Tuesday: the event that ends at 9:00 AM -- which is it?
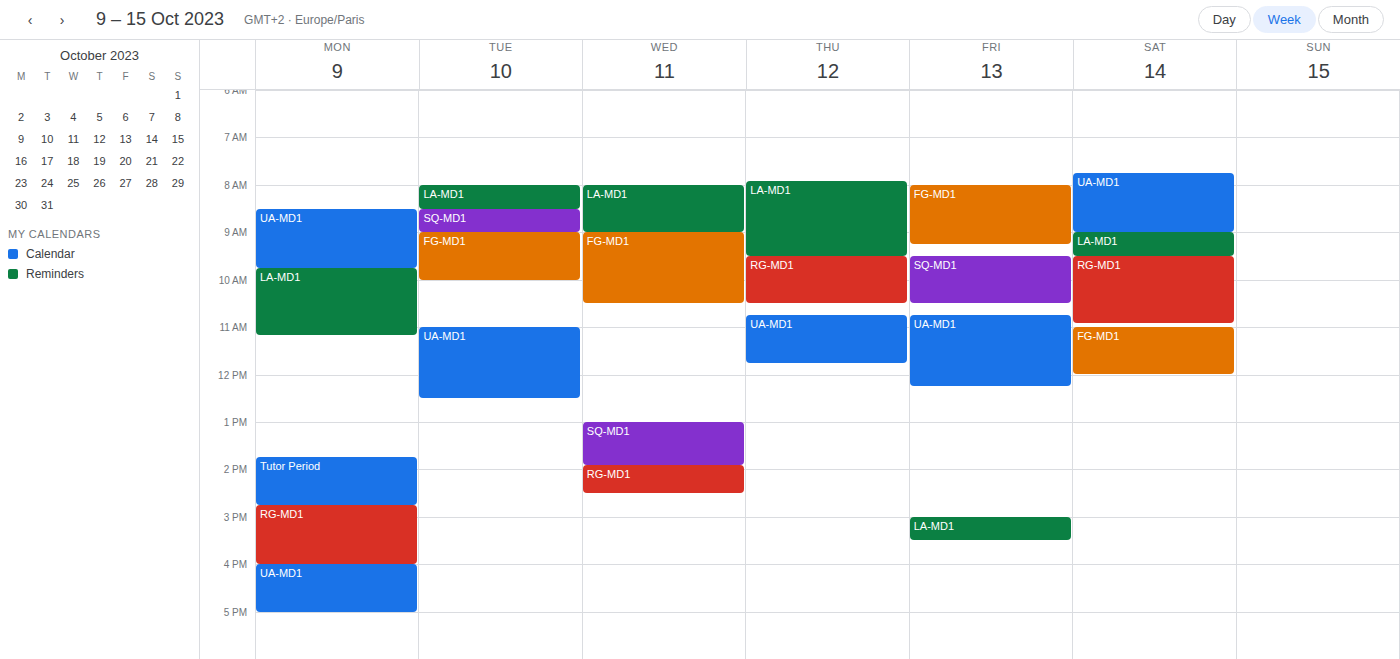
"SQ-MD1"